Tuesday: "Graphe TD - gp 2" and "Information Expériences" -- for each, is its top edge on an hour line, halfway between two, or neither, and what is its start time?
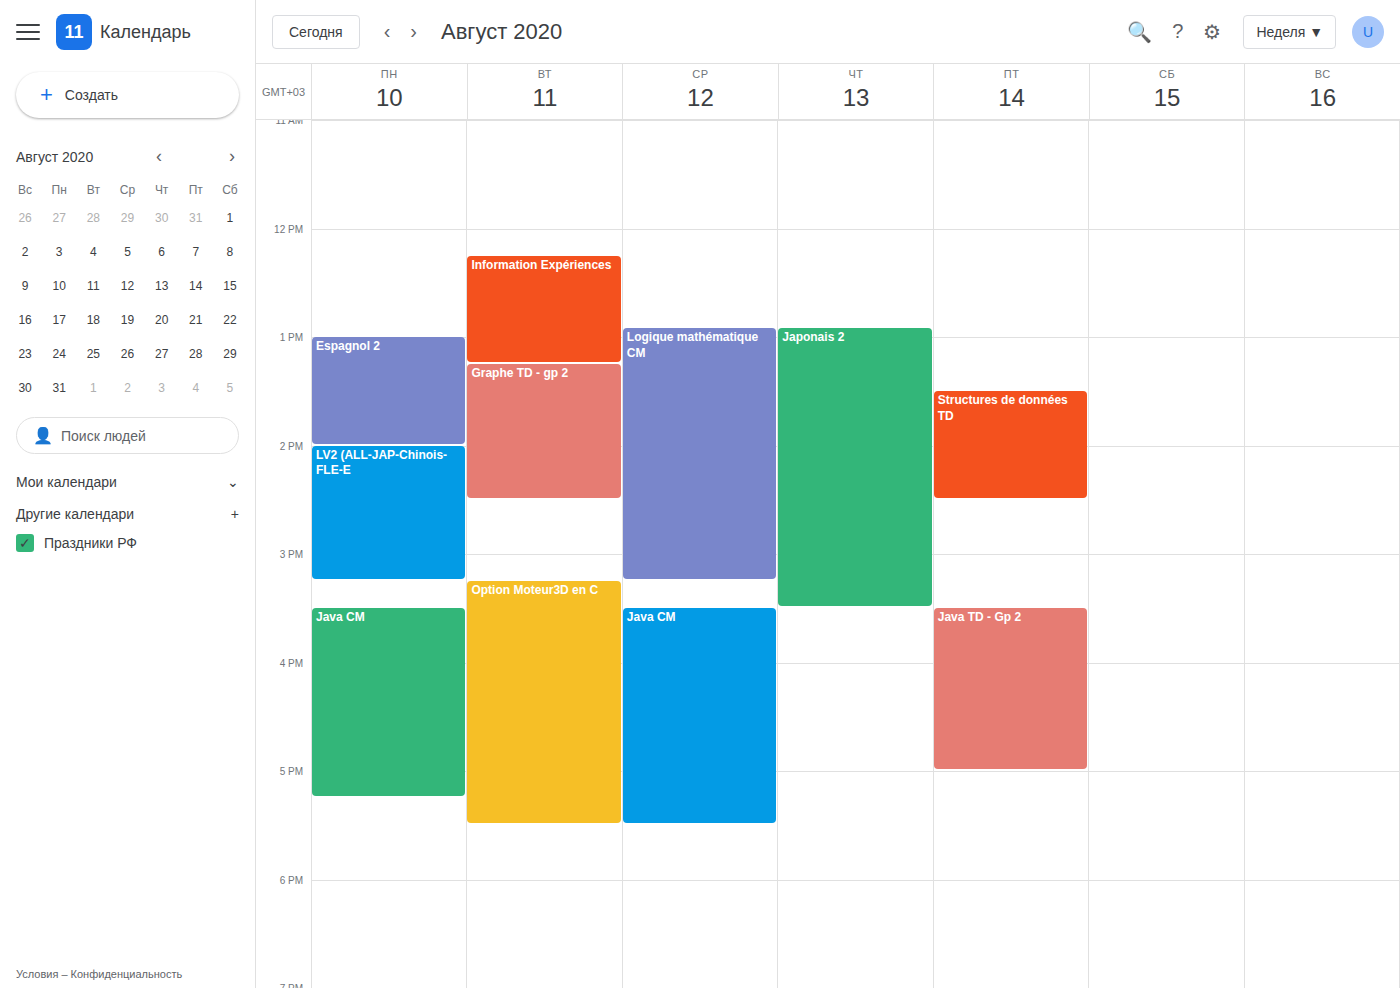
"Graphe TD - gp 2": 1:15 PM, neither: a quarter of the way from the 1 PM line to the 2 PM line. "Information Expériences": 12:15 PM, neither: a quarter of the way from the 12 PM line to the 1 PM line.